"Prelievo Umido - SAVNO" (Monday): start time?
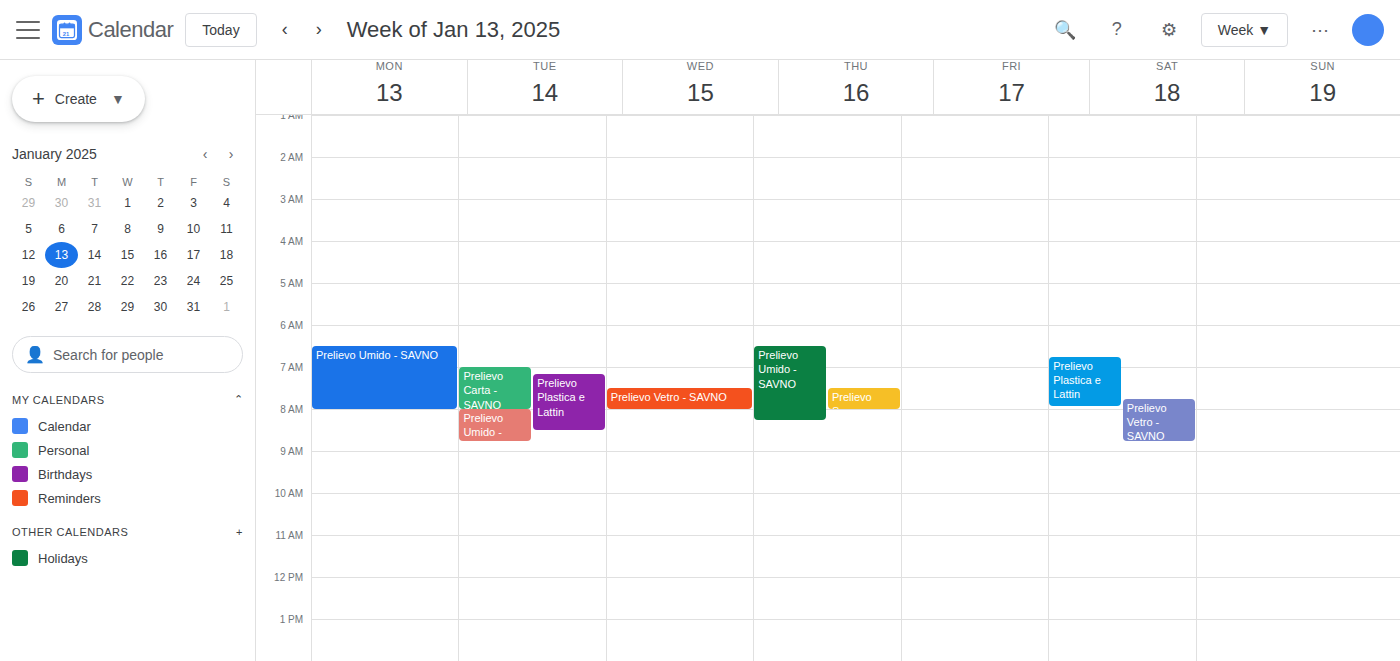
6:30 AM